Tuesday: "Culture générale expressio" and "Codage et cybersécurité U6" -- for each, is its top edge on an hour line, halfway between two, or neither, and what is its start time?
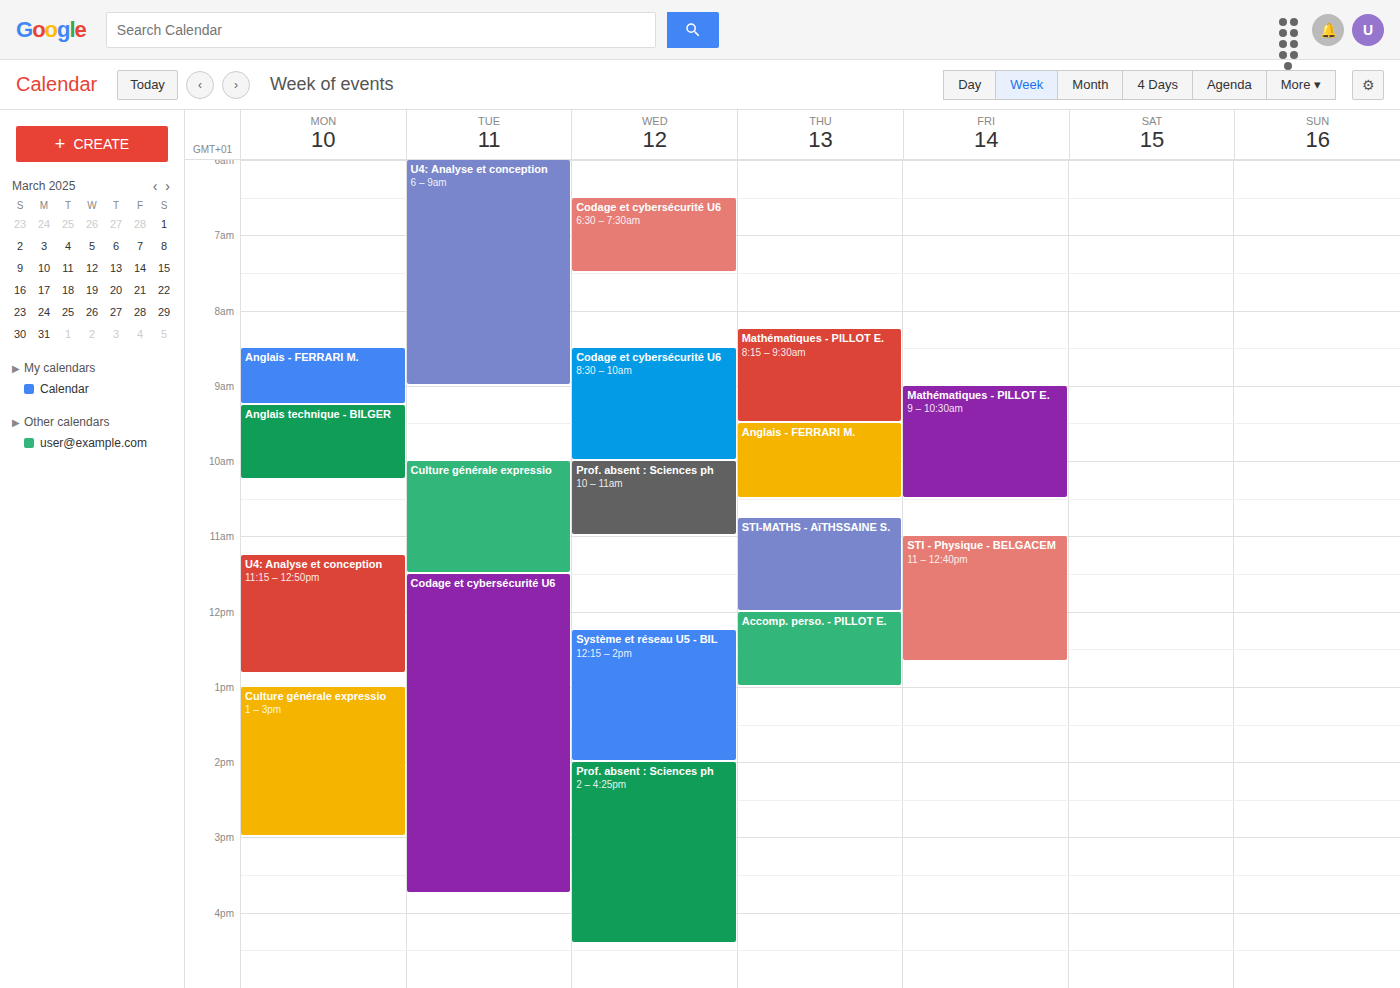
"Culture générale expressio": 10:00 AM, exactly on the 10 AM line. "Codage et cybersécurité U6": 11:30 AM, halfway between the 11 AM and 12 PM lines.